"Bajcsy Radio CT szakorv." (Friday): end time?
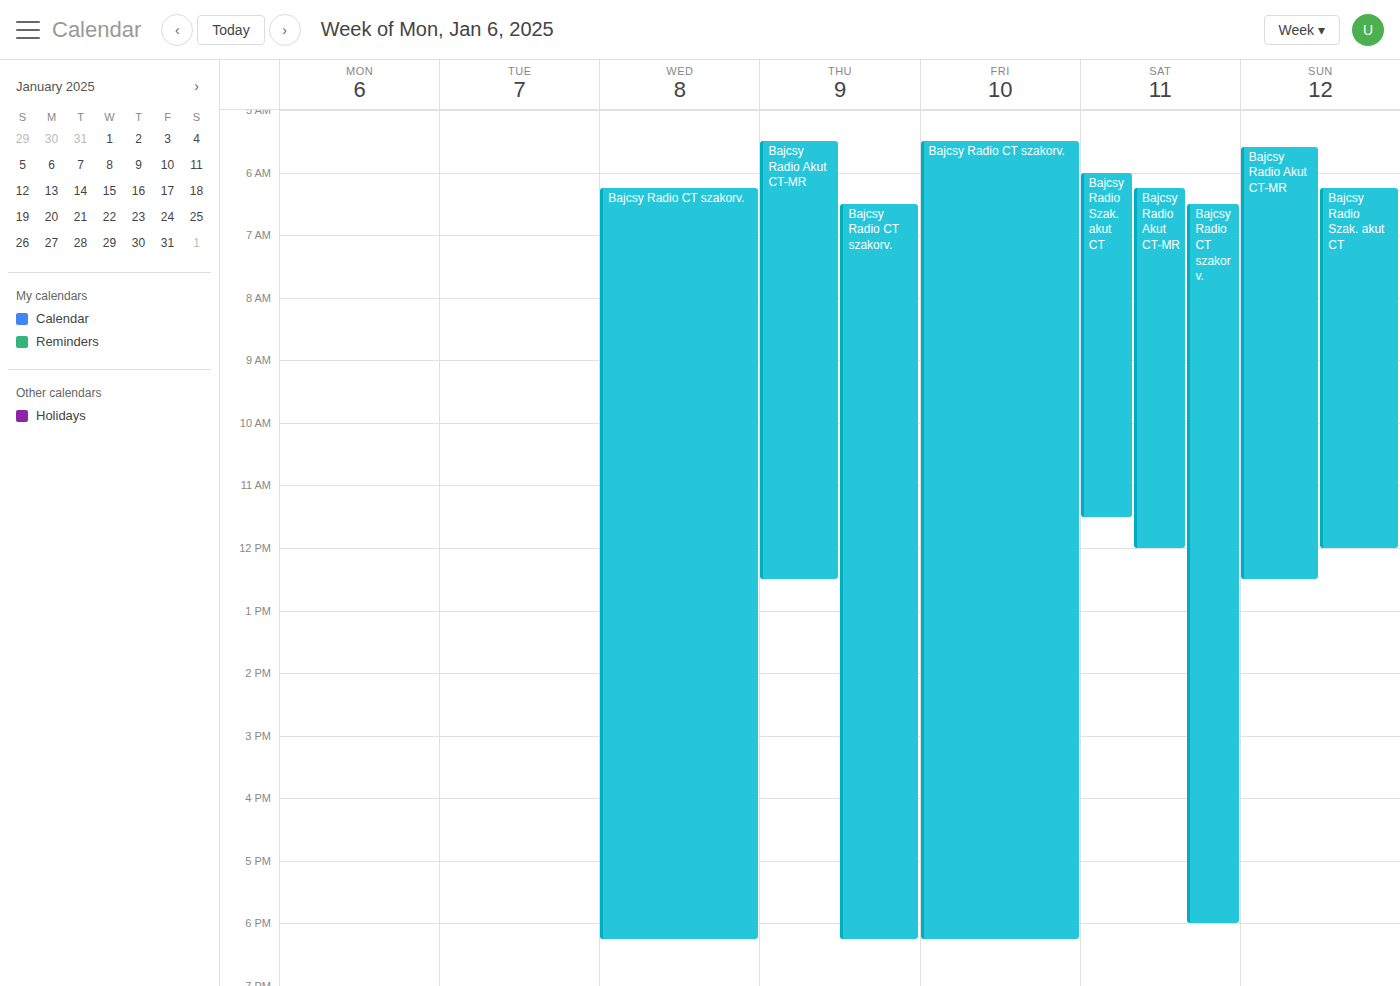
6:15 PM